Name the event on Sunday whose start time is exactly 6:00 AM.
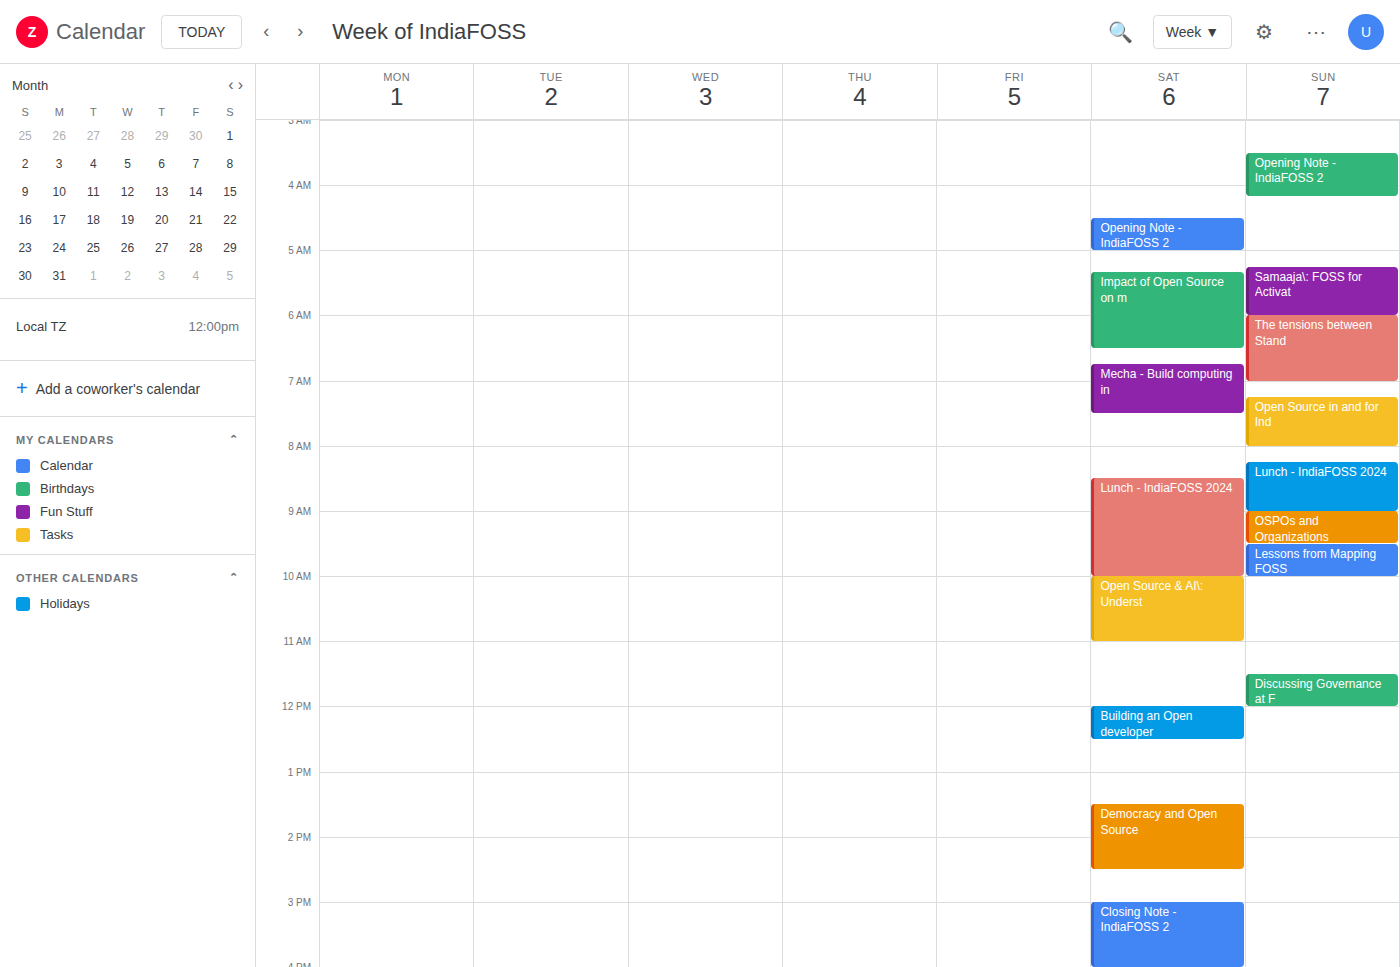
"The tensions between Stand"